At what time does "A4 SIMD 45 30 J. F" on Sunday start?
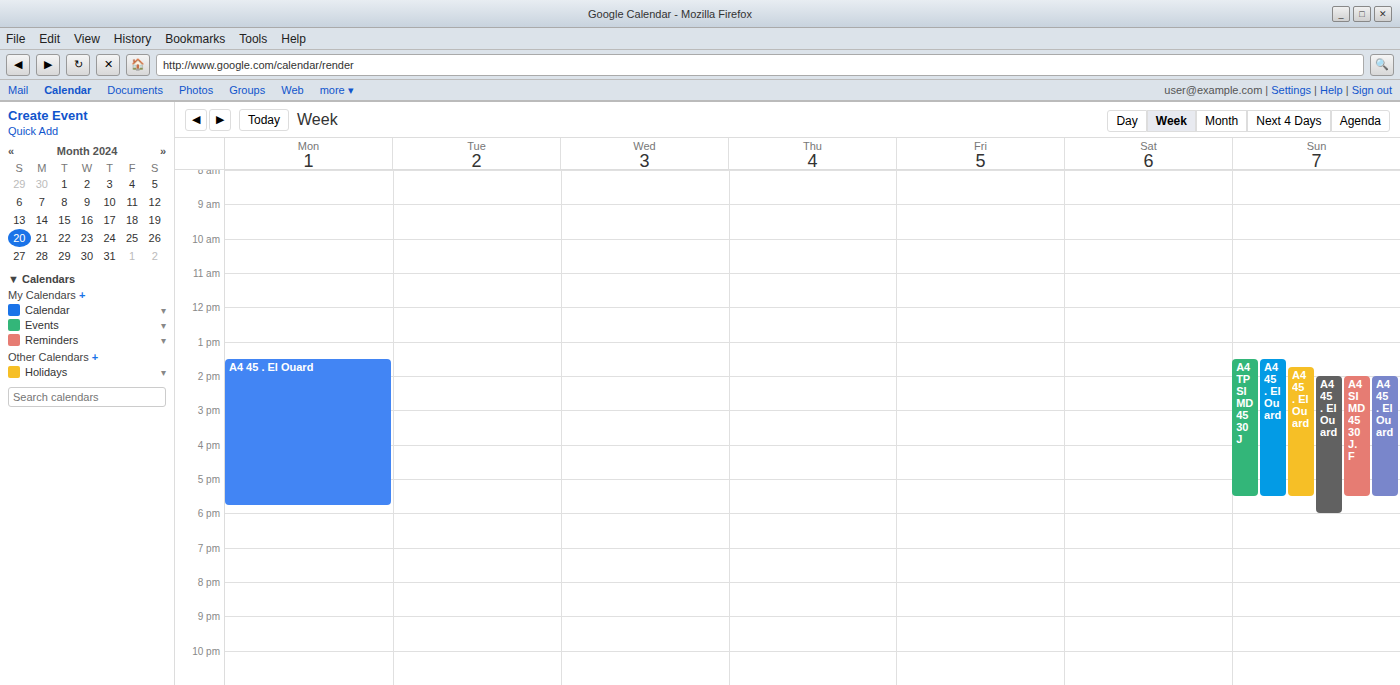
14:00